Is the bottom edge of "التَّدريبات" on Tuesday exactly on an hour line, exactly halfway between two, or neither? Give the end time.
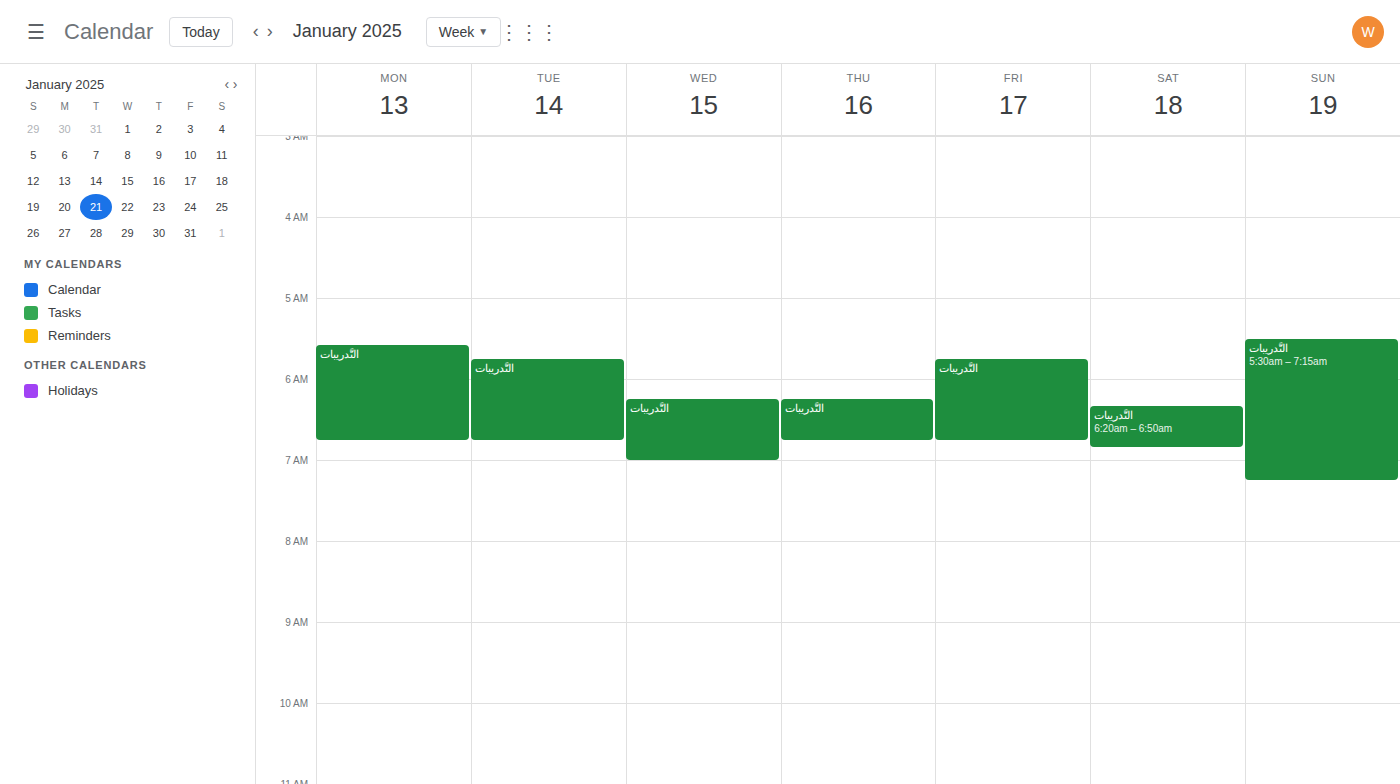
6:45 AM -- neither: three quarters of the way from the 6 AM line to the 7 AM line.